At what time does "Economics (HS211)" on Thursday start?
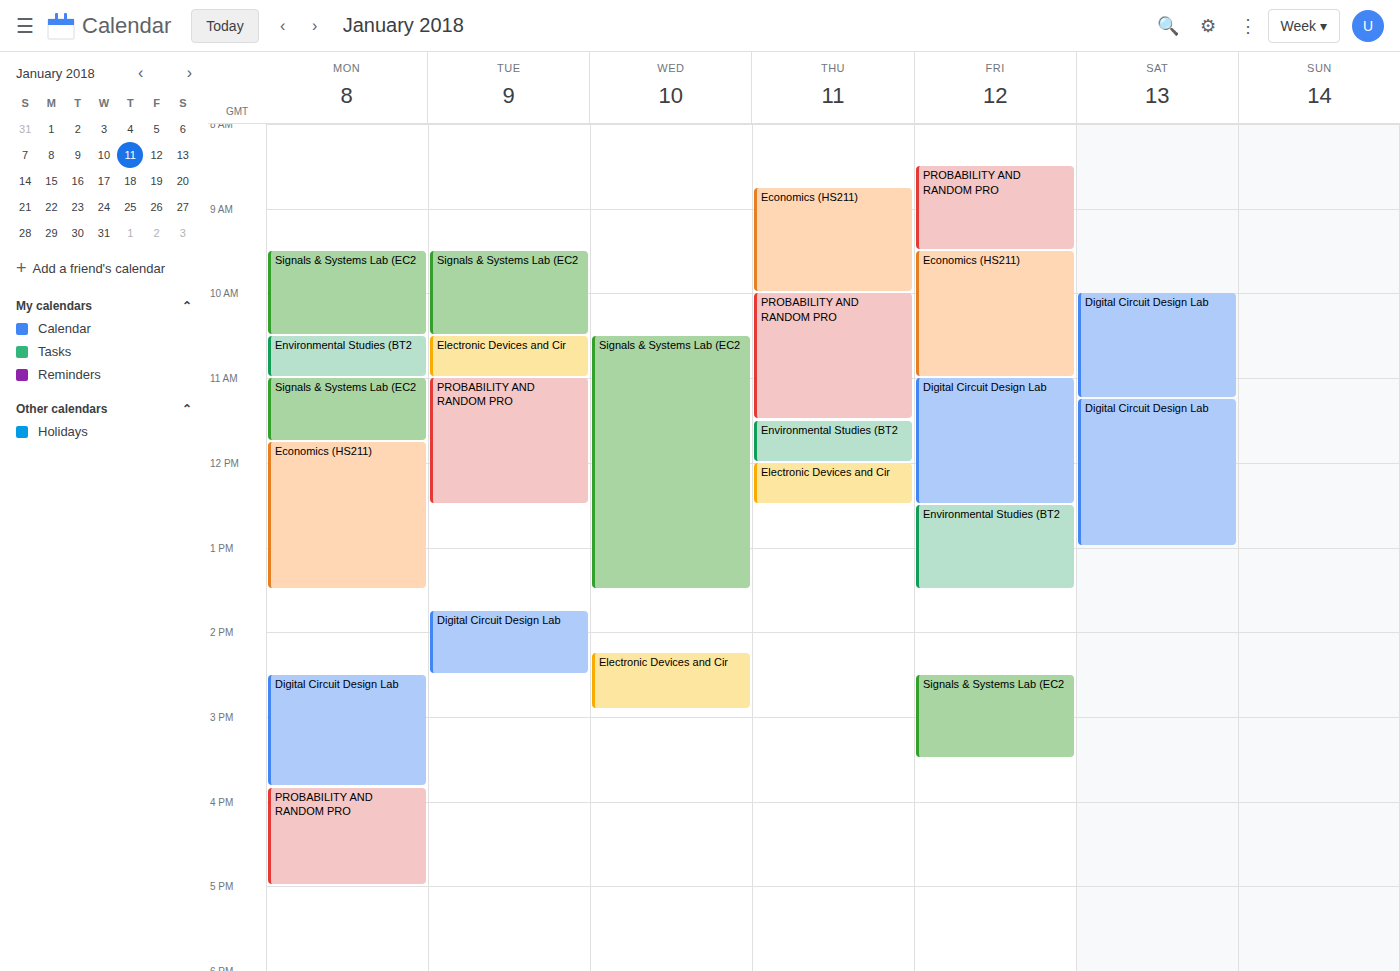
08:45